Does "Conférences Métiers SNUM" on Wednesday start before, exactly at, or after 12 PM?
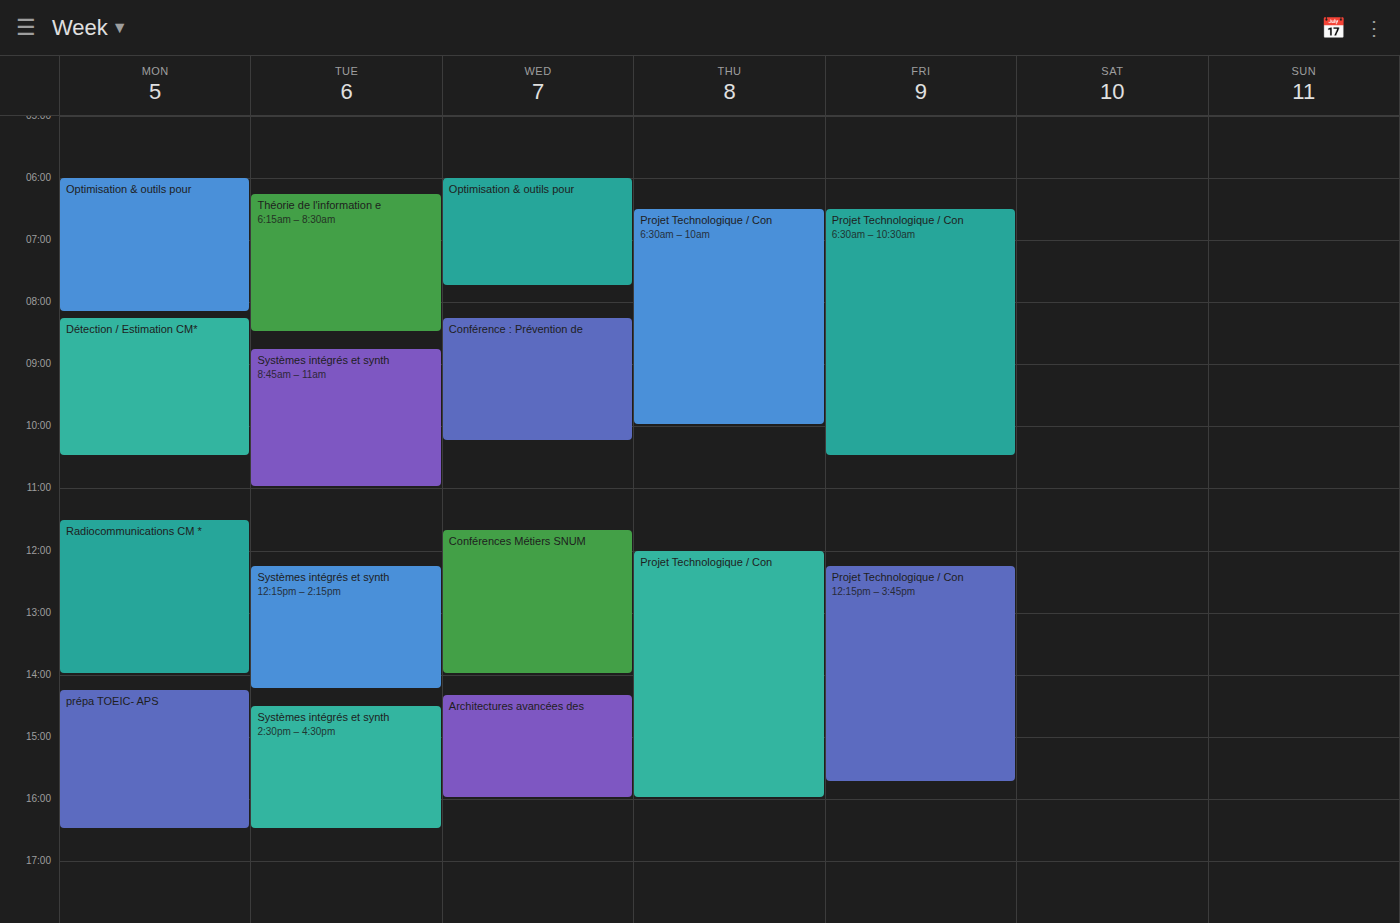
11:40 AM -- before 12 PM, 20 minutes above the 12 PM line.